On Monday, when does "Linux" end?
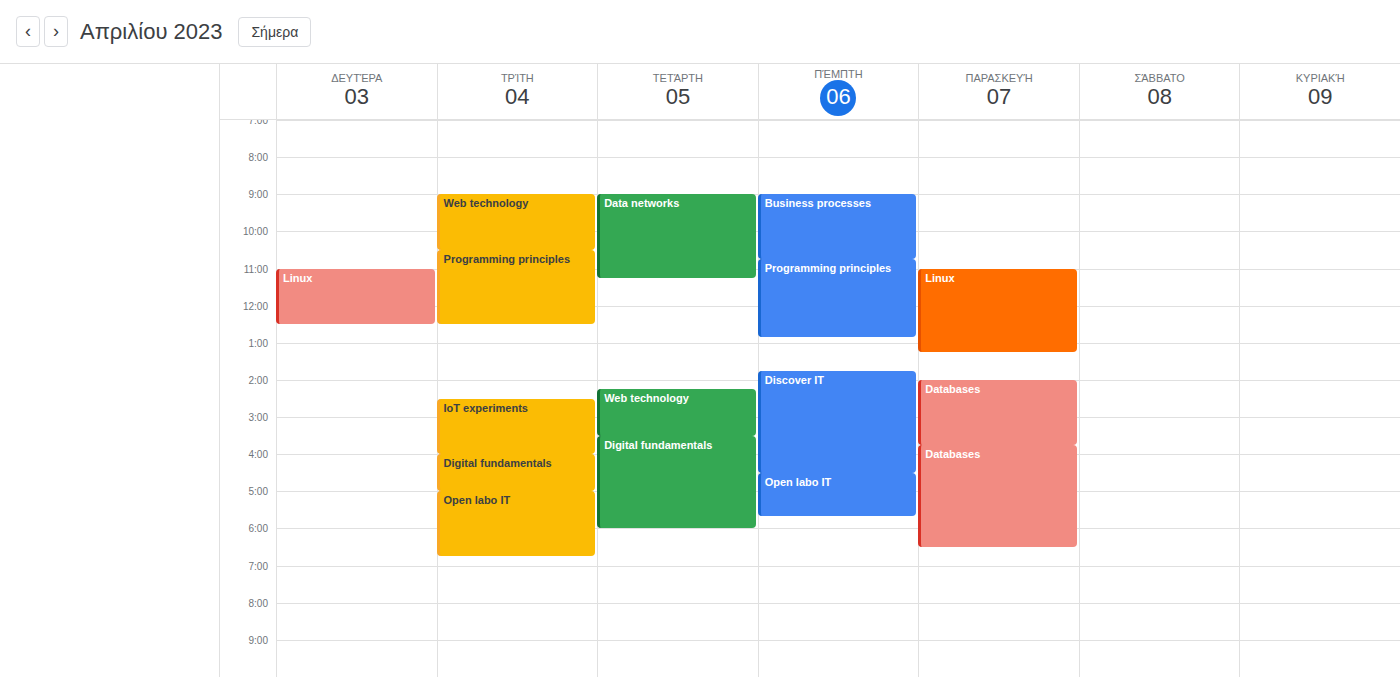
12:30 PM